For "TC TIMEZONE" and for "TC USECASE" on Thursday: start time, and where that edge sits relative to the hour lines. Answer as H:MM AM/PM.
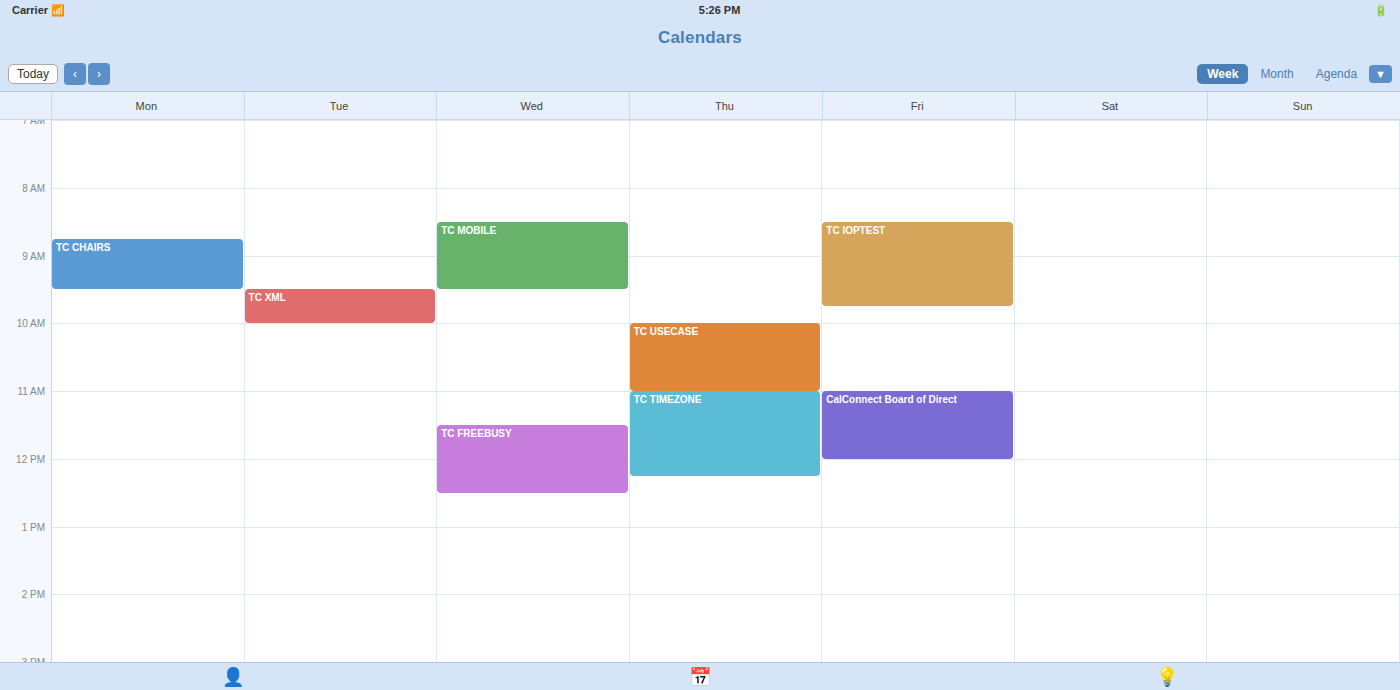
"TC TIMEZONE": 11:00 AM, exactly on the 11 AM line. "TC USECASE": 10:00 AM, exactly on the 10 AM line.